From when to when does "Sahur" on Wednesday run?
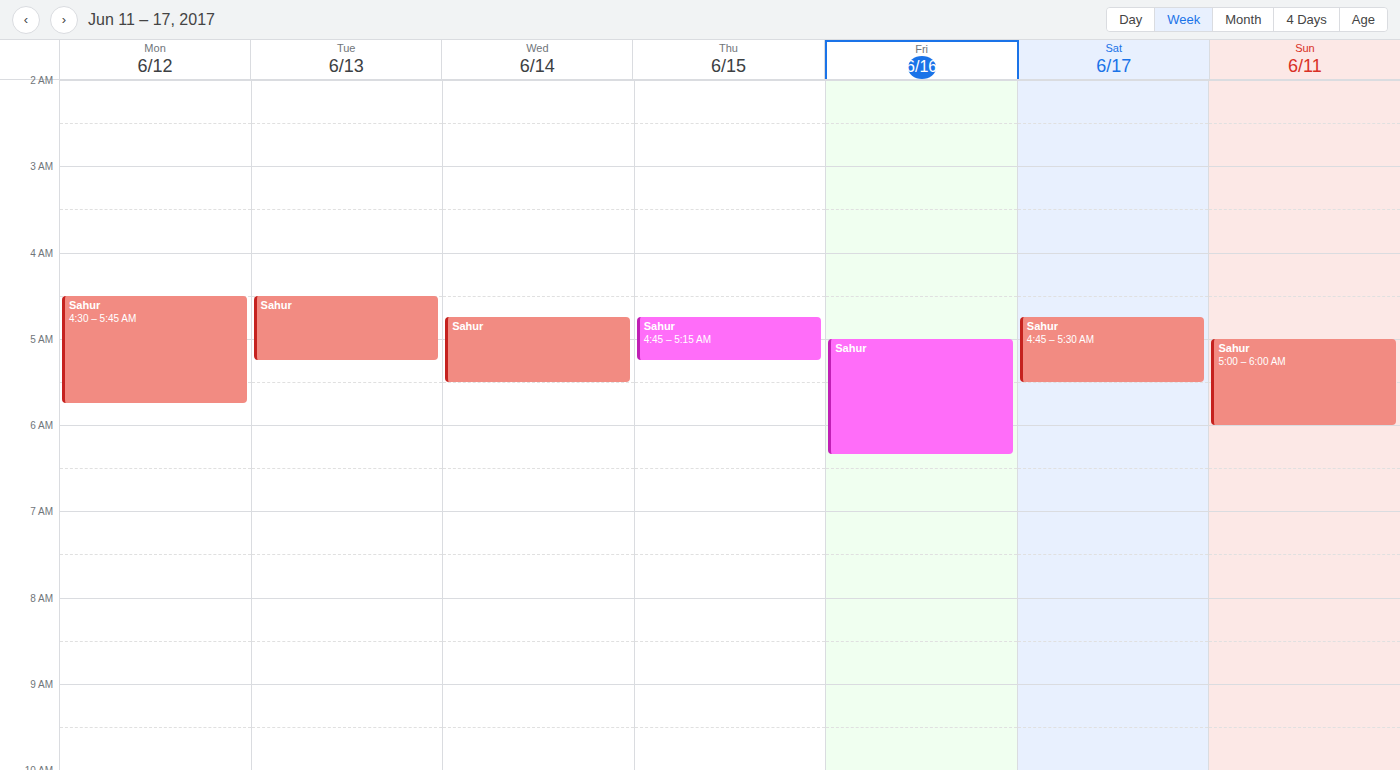
4:45 AM to 5:30 AM